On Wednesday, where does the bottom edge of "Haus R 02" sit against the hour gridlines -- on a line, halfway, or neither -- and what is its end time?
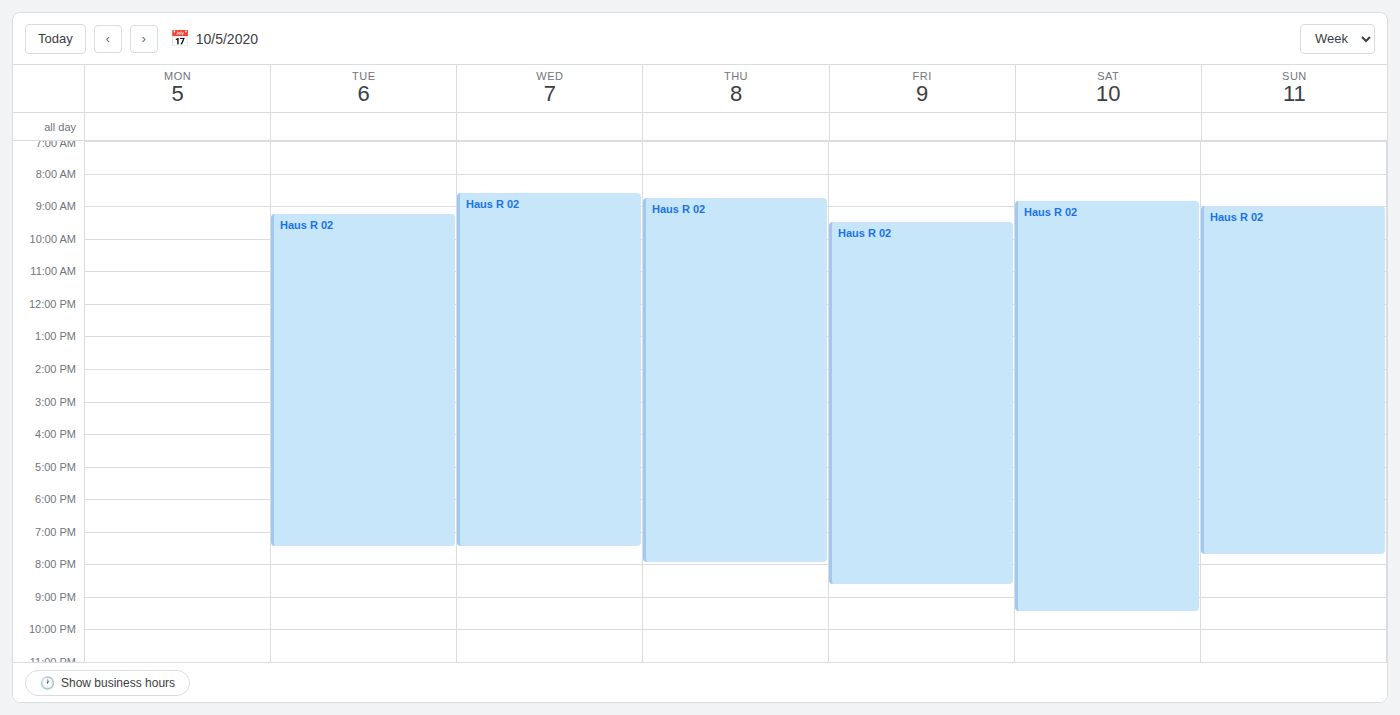
7:30 PM -- halfway between the 7 PM and 8 PM lines.